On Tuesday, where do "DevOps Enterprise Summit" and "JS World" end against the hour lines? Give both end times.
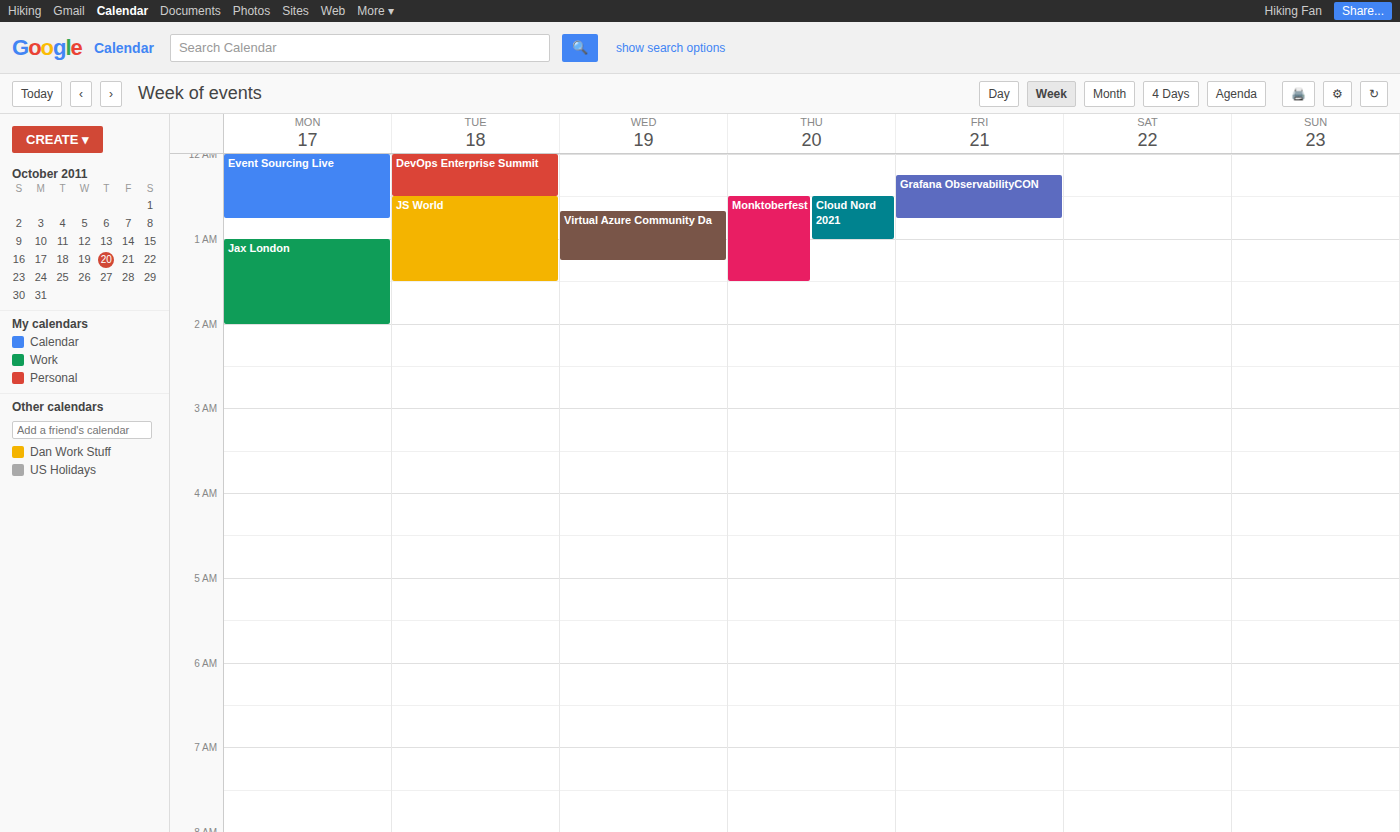
"DevOps Enterprise Summit": 12:30 AM, halfway between the 12 AM and 1 AM lines. "JS World": 1:30 AM, halfway between the 1 AM and 2 AM lines.